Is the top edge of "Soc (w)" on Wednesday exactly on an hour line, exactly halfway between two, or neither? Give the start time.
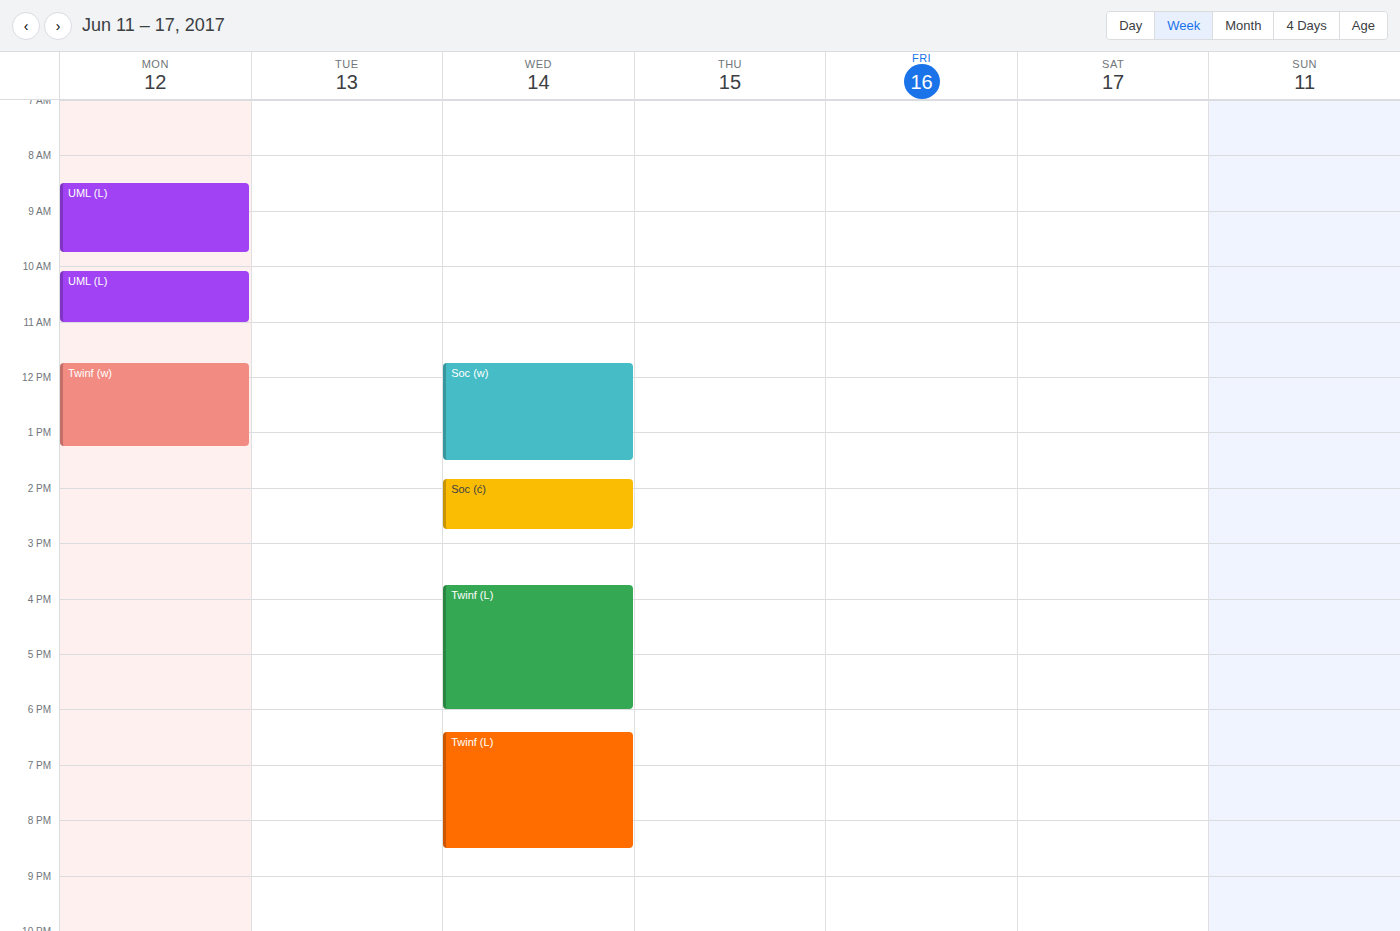
11:45 AM -- neither: three quarters of the way from the 11 AM line to the 12 PM line.